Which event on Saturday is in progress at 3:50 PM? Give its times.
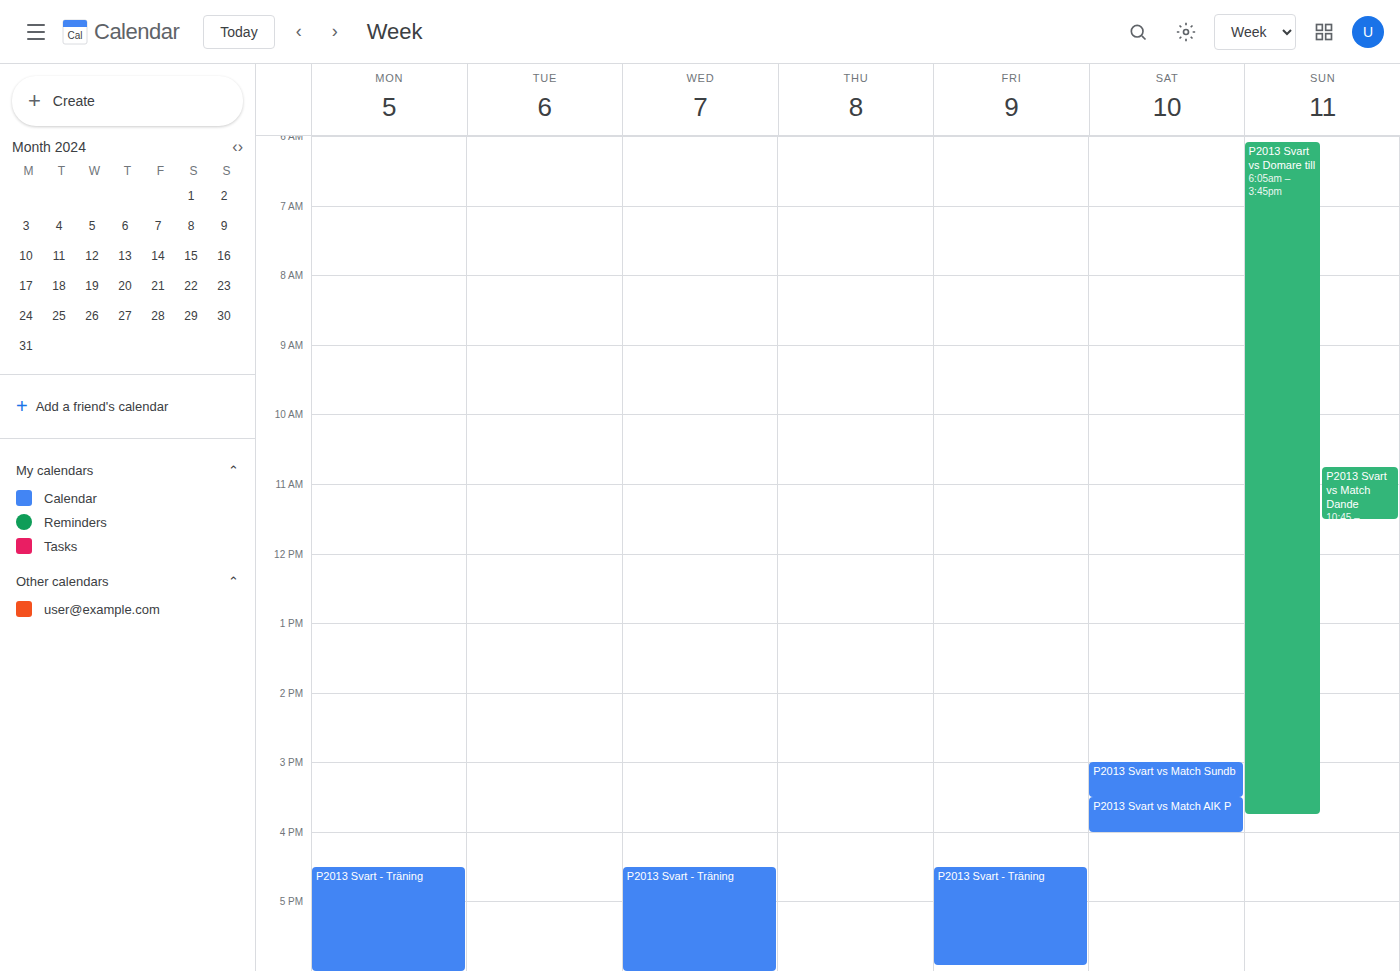
"P2013 Svart vs Match AIK P", 3:30 PM to 4:00 PM